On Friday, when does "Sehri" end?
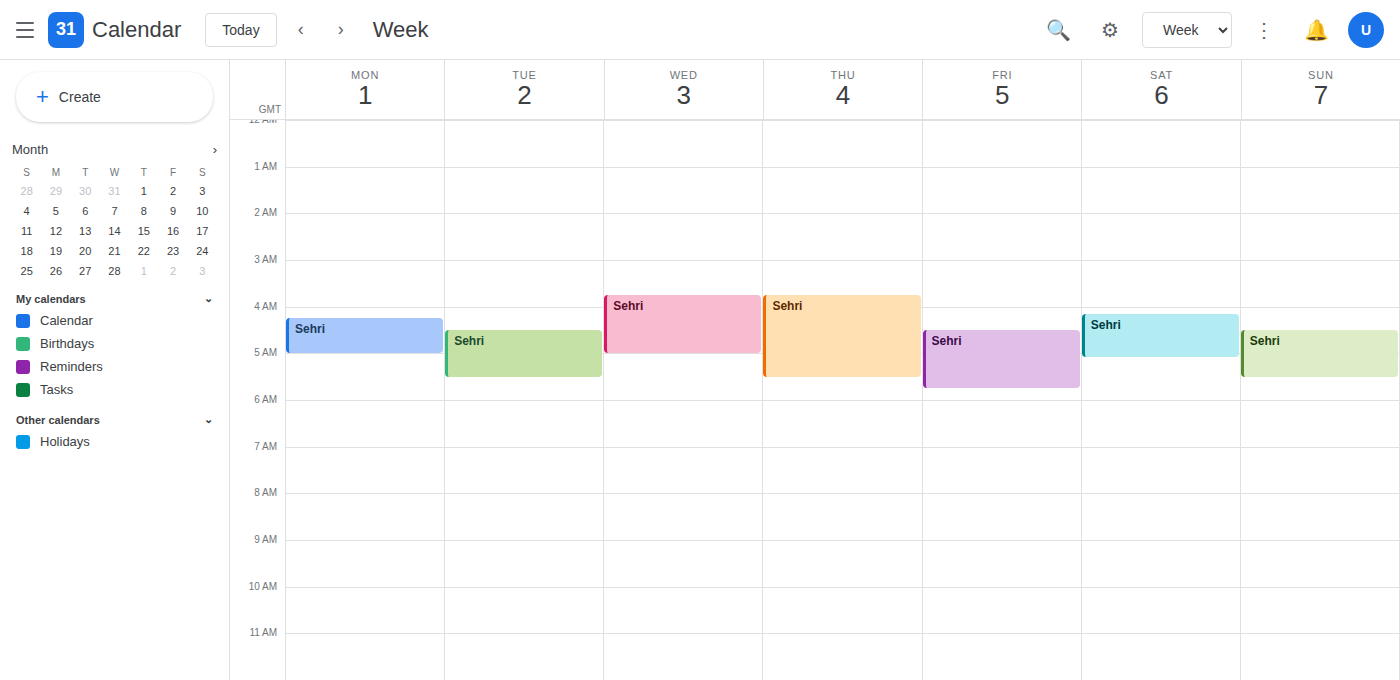
05:45